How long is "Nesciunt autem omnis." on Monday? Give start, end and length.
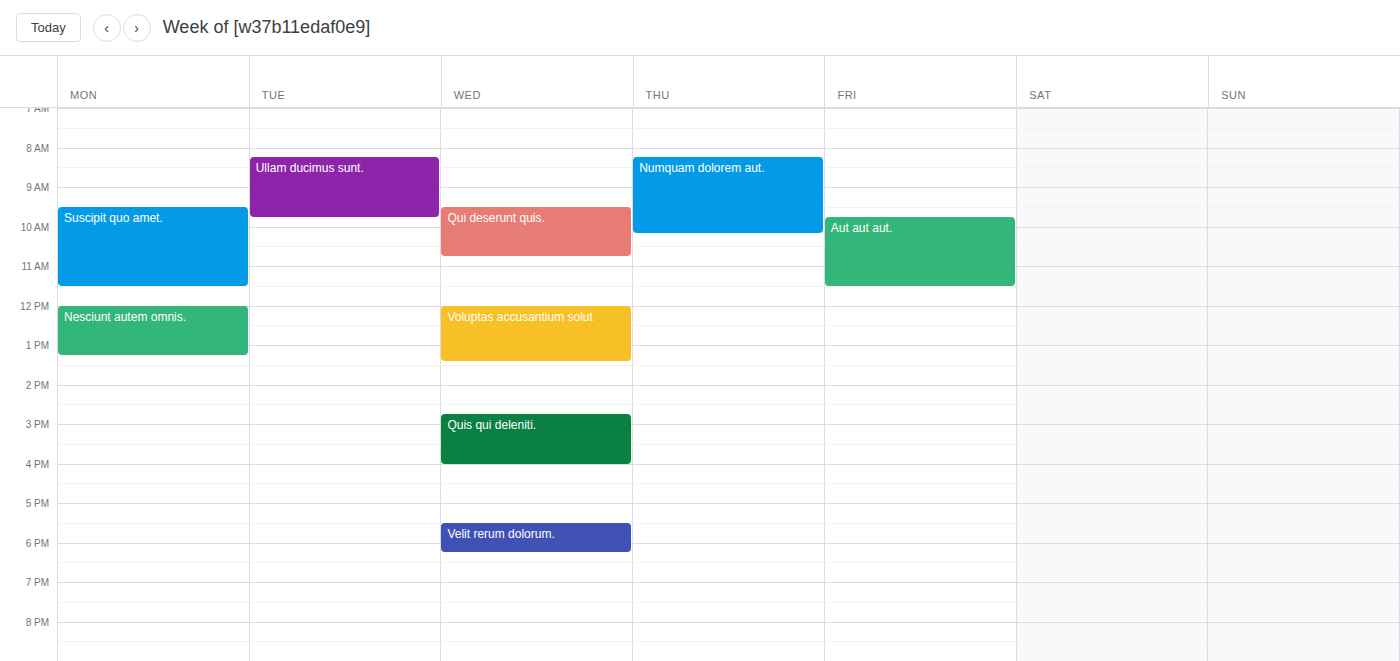
12:00 PM to 1:15 PM, 1 hour 15 minutes